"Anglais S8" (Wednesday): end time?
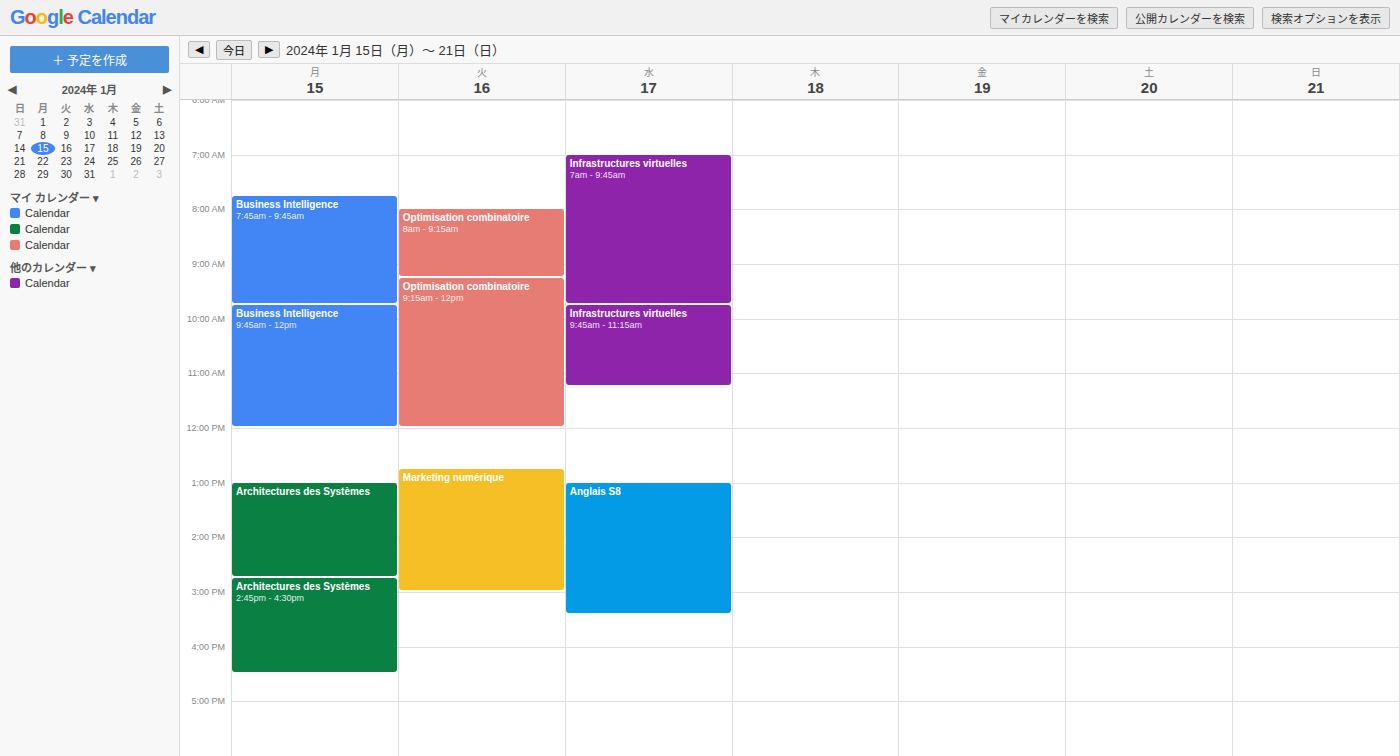
3:25 PM